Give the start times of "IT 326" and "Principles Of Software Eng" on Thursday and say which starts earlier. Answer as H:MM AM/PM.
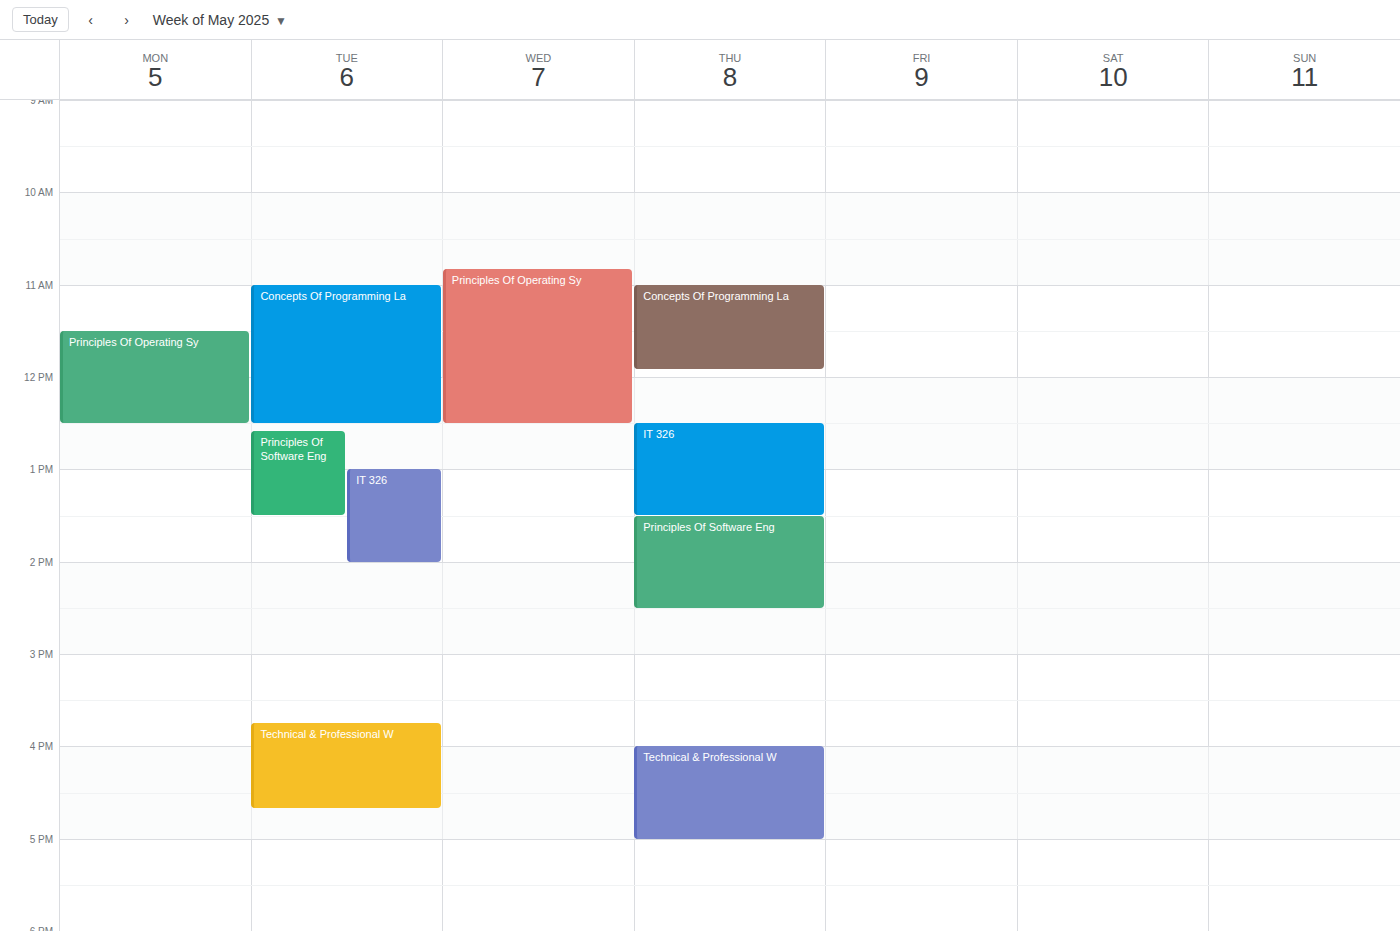
"IT 326" 12:30 PM; "Principles Of Software Eng" 1:30 PM.